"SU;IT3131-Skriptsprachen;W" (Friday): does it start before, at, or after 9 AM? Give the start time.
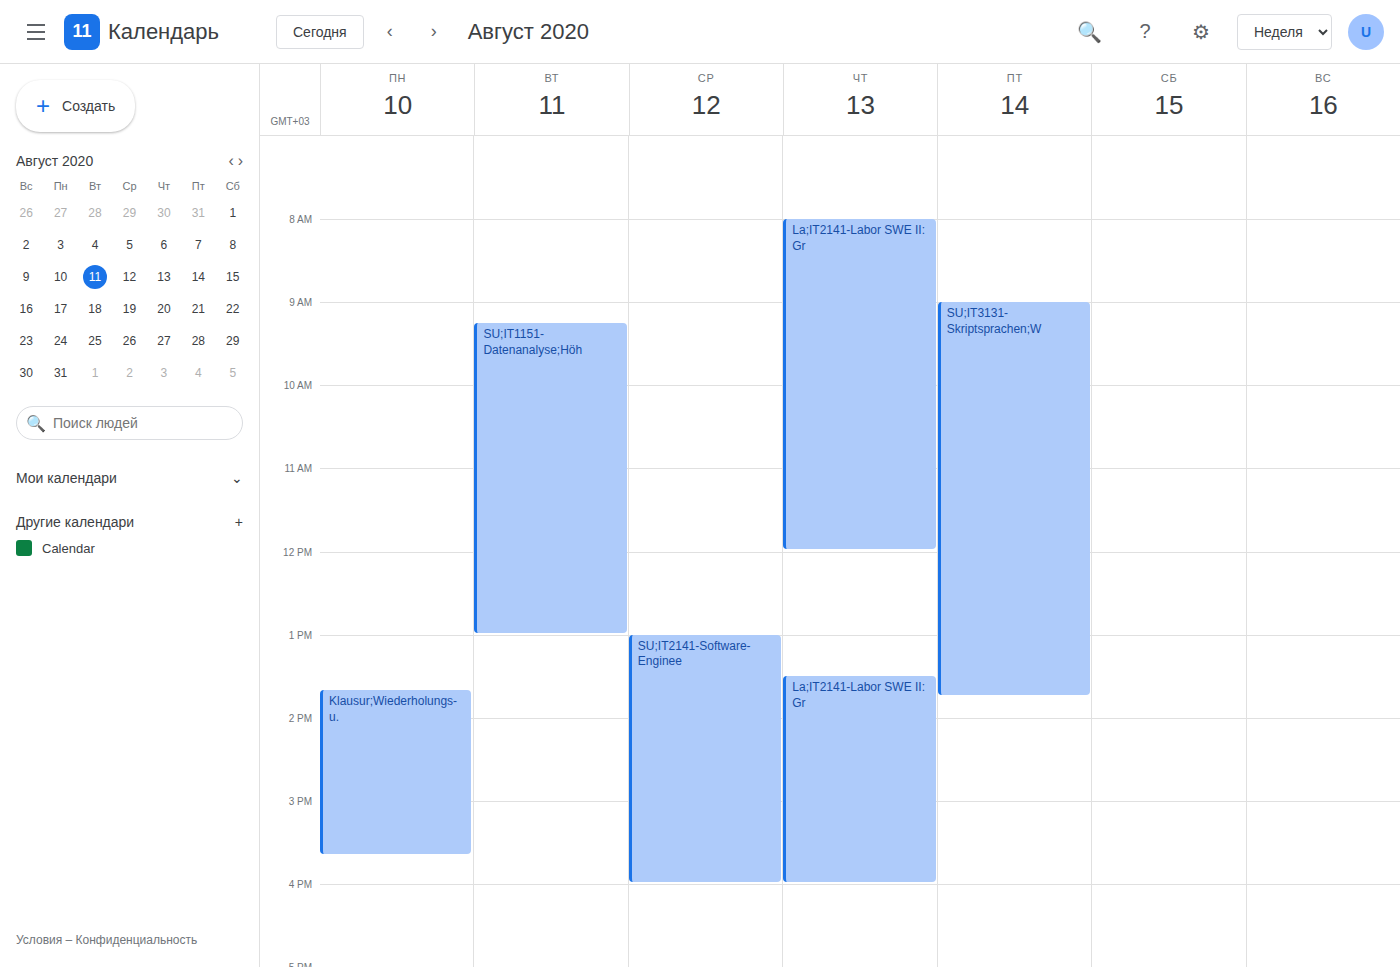
9:00 AM -- exactly at 9 AM, on the 9 AM line.